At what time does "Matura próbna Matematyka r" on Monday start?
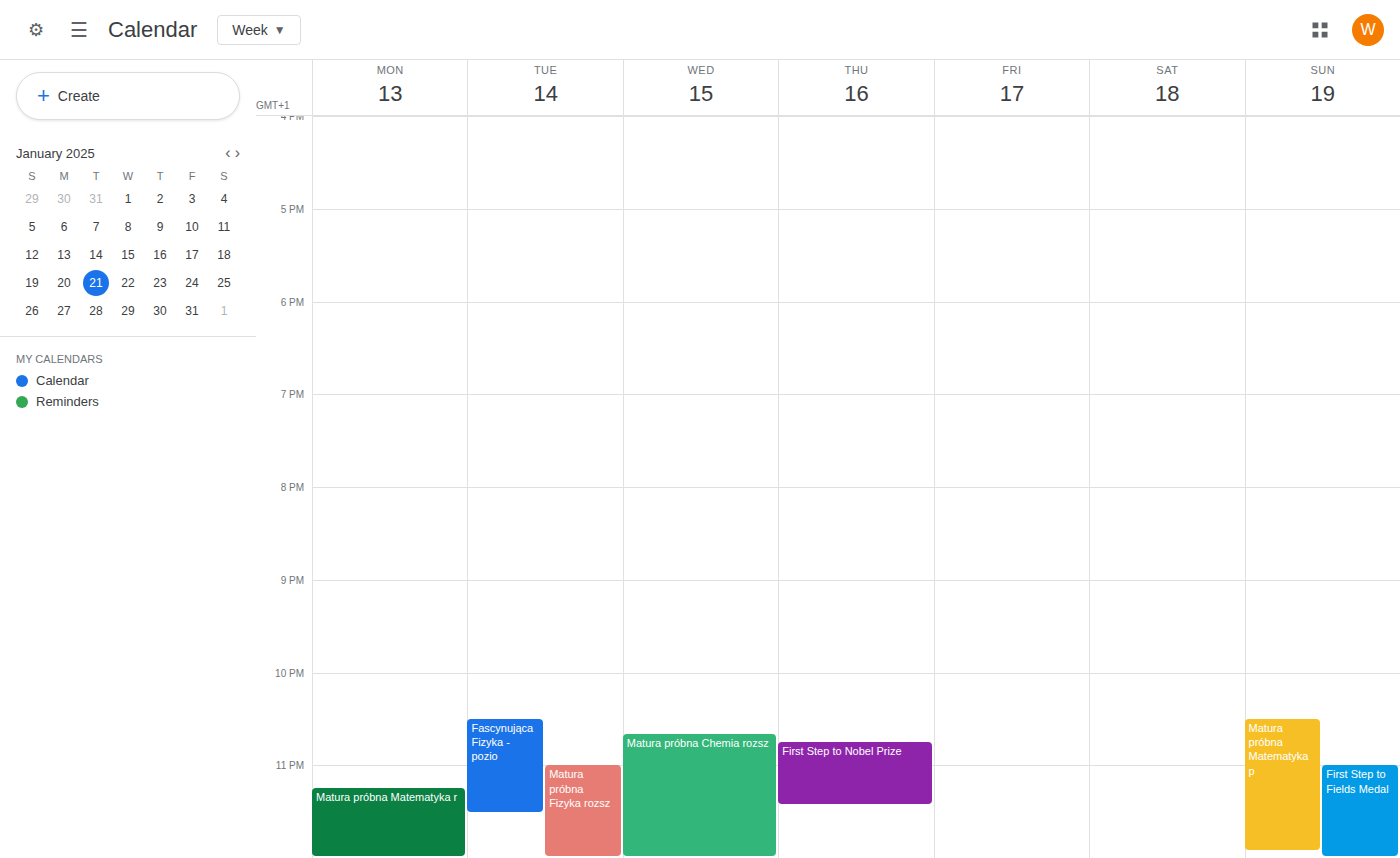
11:15 PM